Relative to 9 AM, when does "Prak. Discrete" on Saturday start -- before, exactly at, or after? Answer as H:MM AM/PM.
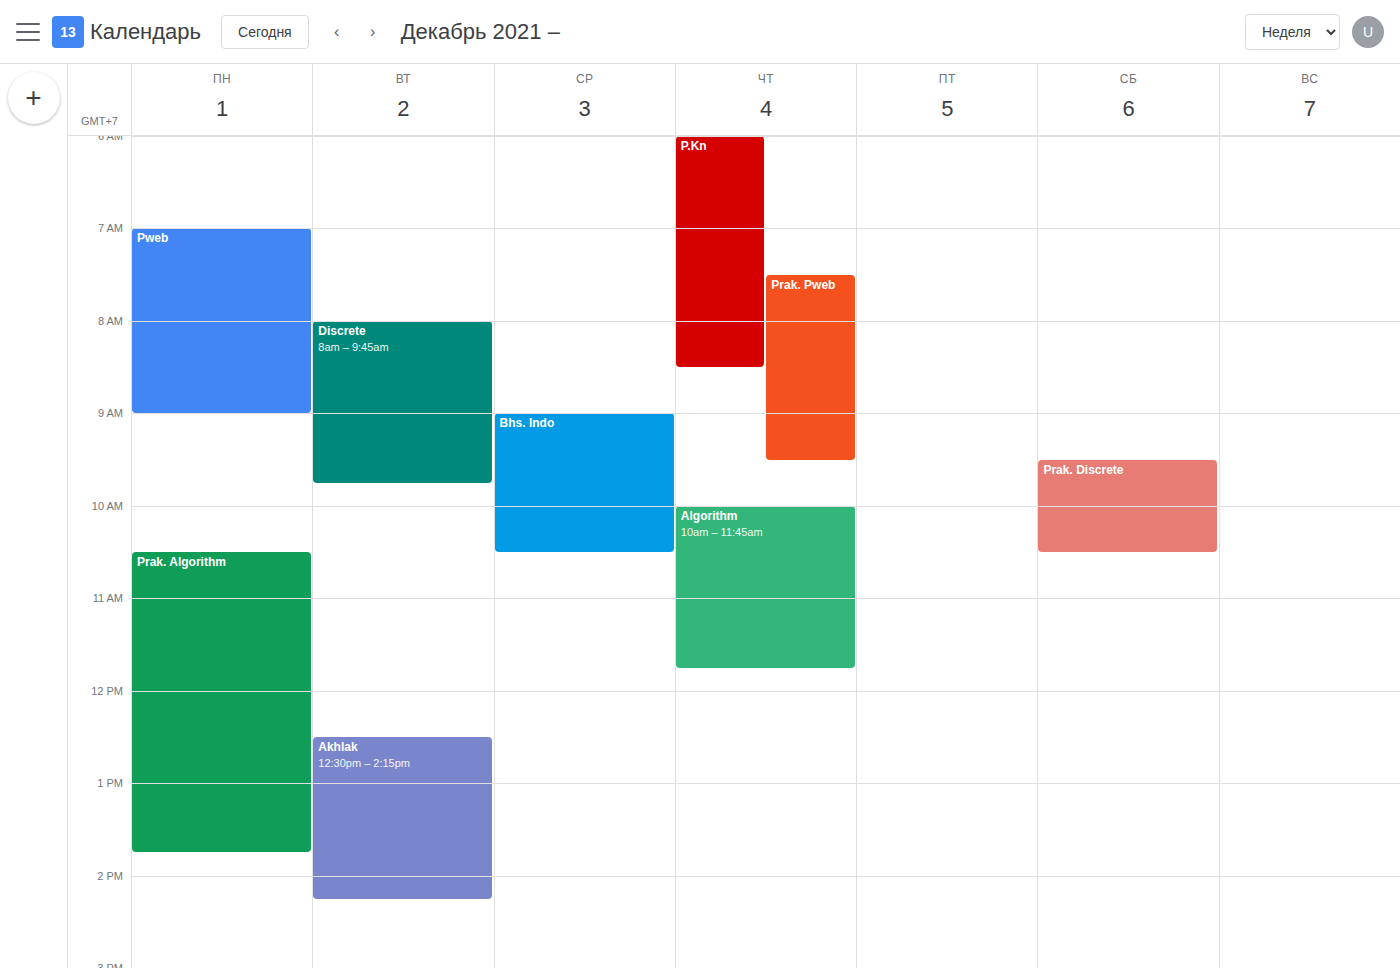
9:30 AM -- after 9 AM, 30 minutes below the 9 AM line.